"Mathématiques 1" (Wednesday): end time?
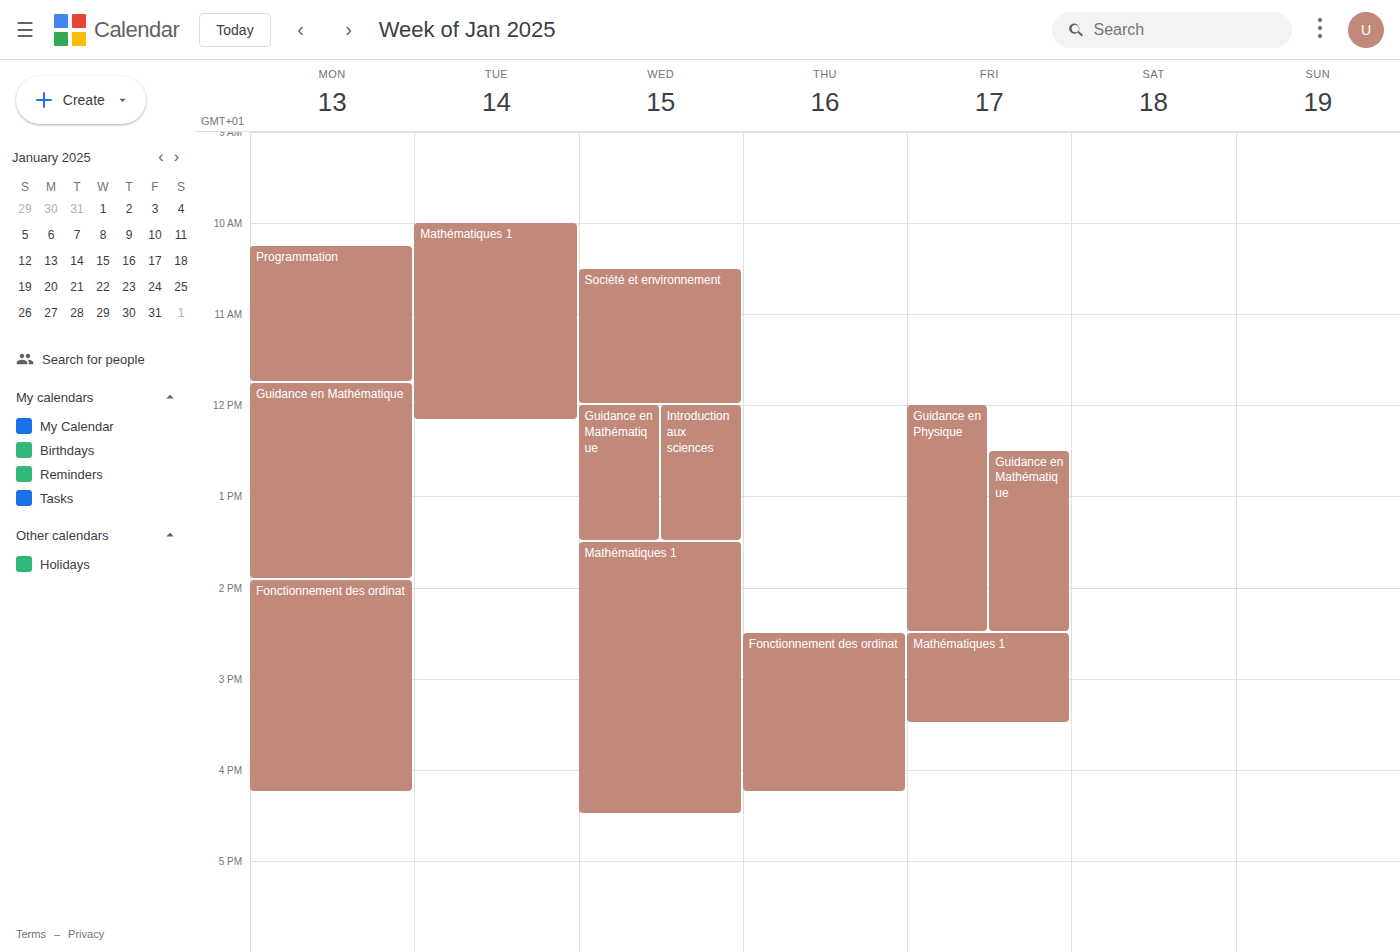
4:30 PM